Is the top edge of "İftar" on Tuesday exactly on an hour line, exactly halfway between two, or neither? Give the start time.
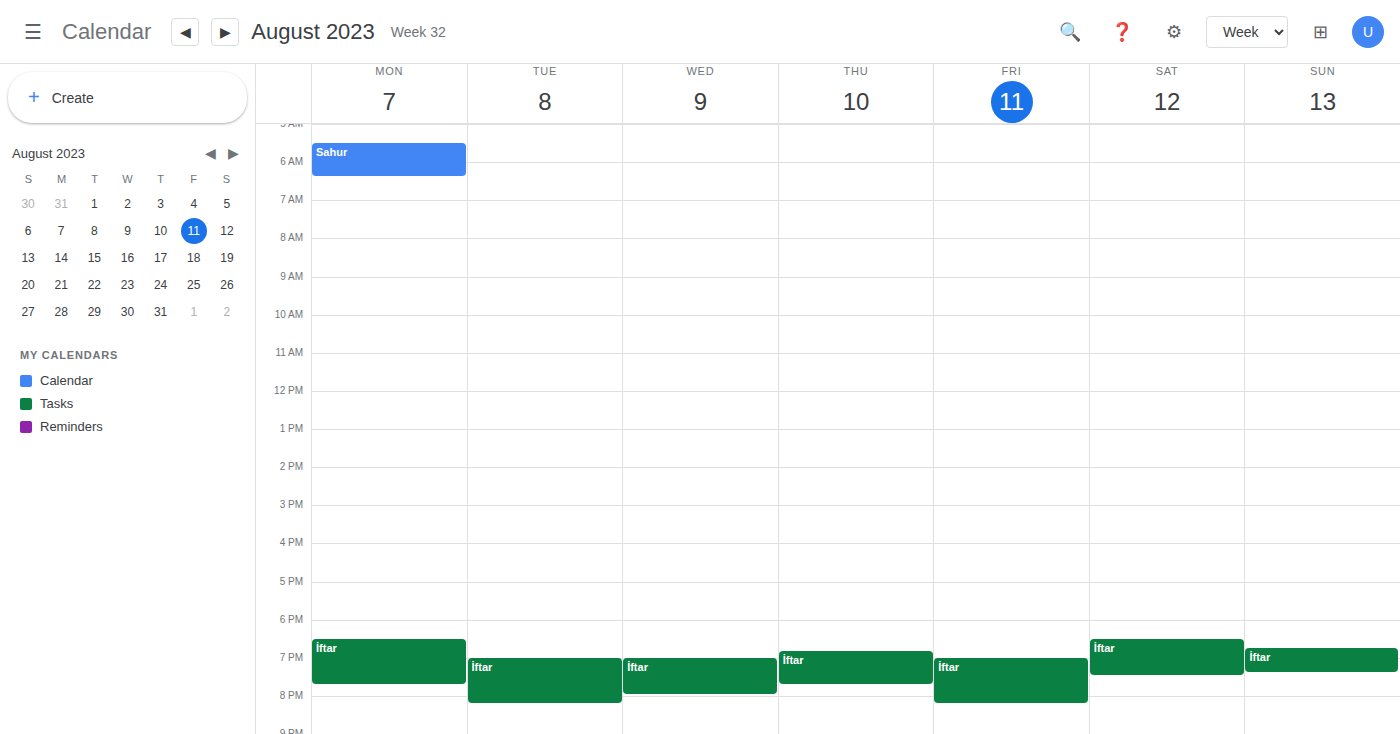
19:00 -- exactly on the 19:00 line.